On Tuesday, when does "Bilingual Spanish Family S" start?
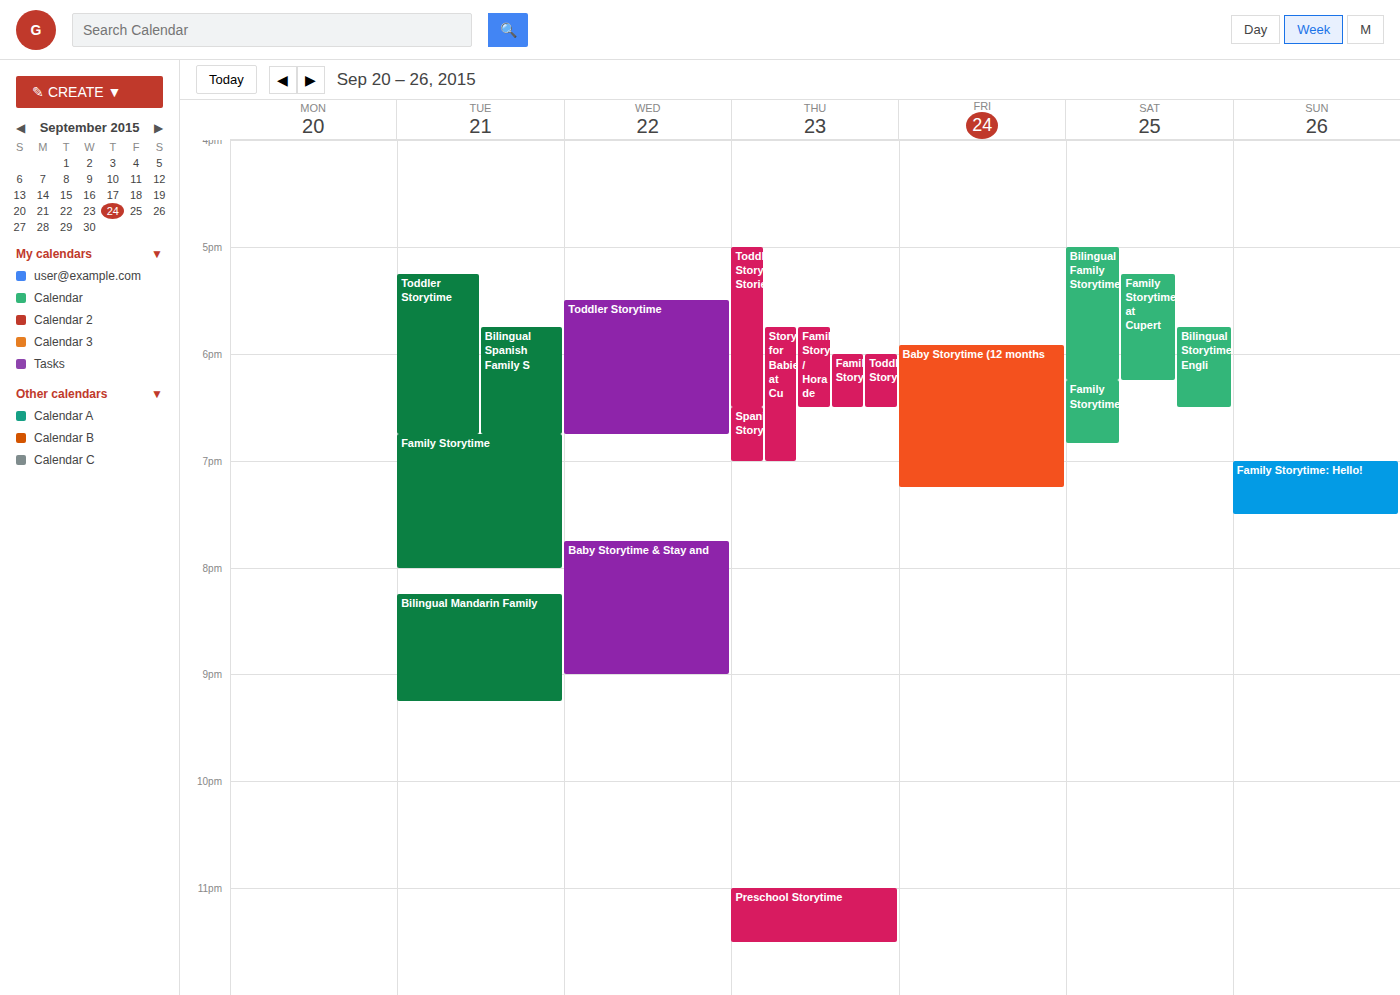
17:45